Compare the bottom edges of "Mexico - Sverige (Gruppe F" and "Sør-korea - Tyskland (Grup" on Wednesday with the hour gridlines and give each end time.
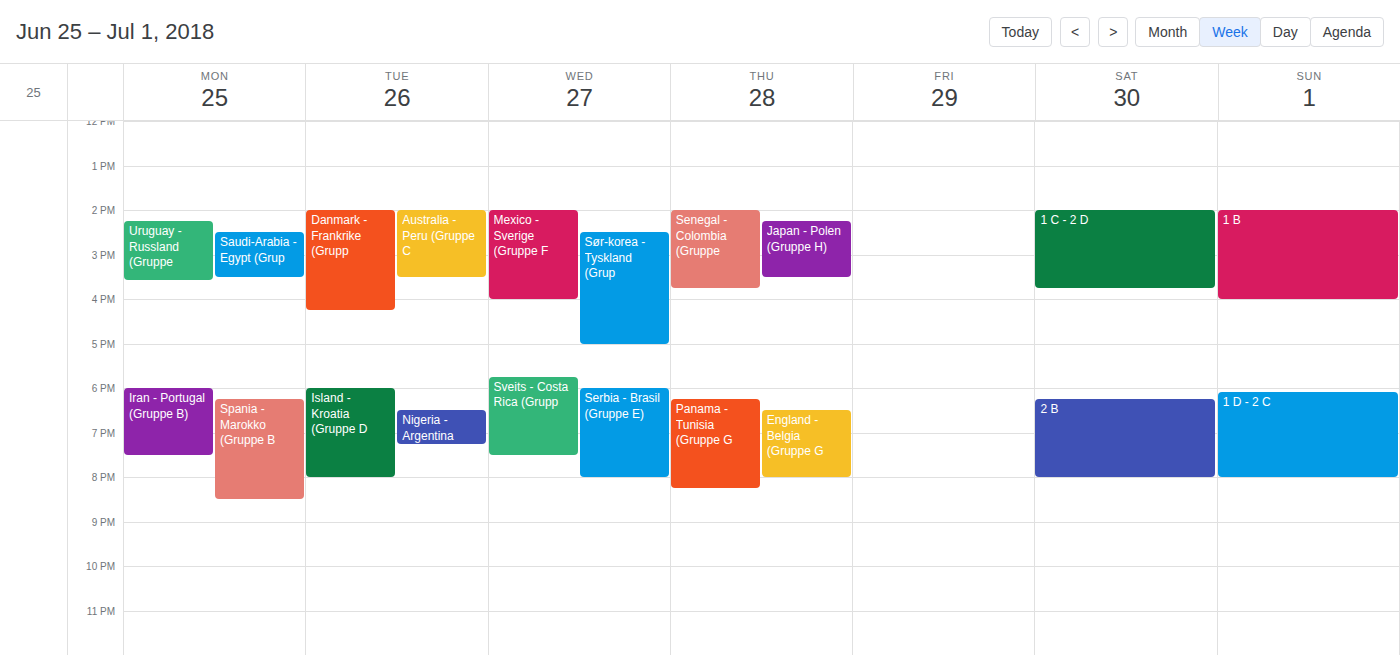
"Mexico - Sverige (Gruppe F": 4:00 PM, exactly on the 4 PM line. "Sør-korea - Tyskland (Grup": 5:00 PM, exactly on the 5 PM line.